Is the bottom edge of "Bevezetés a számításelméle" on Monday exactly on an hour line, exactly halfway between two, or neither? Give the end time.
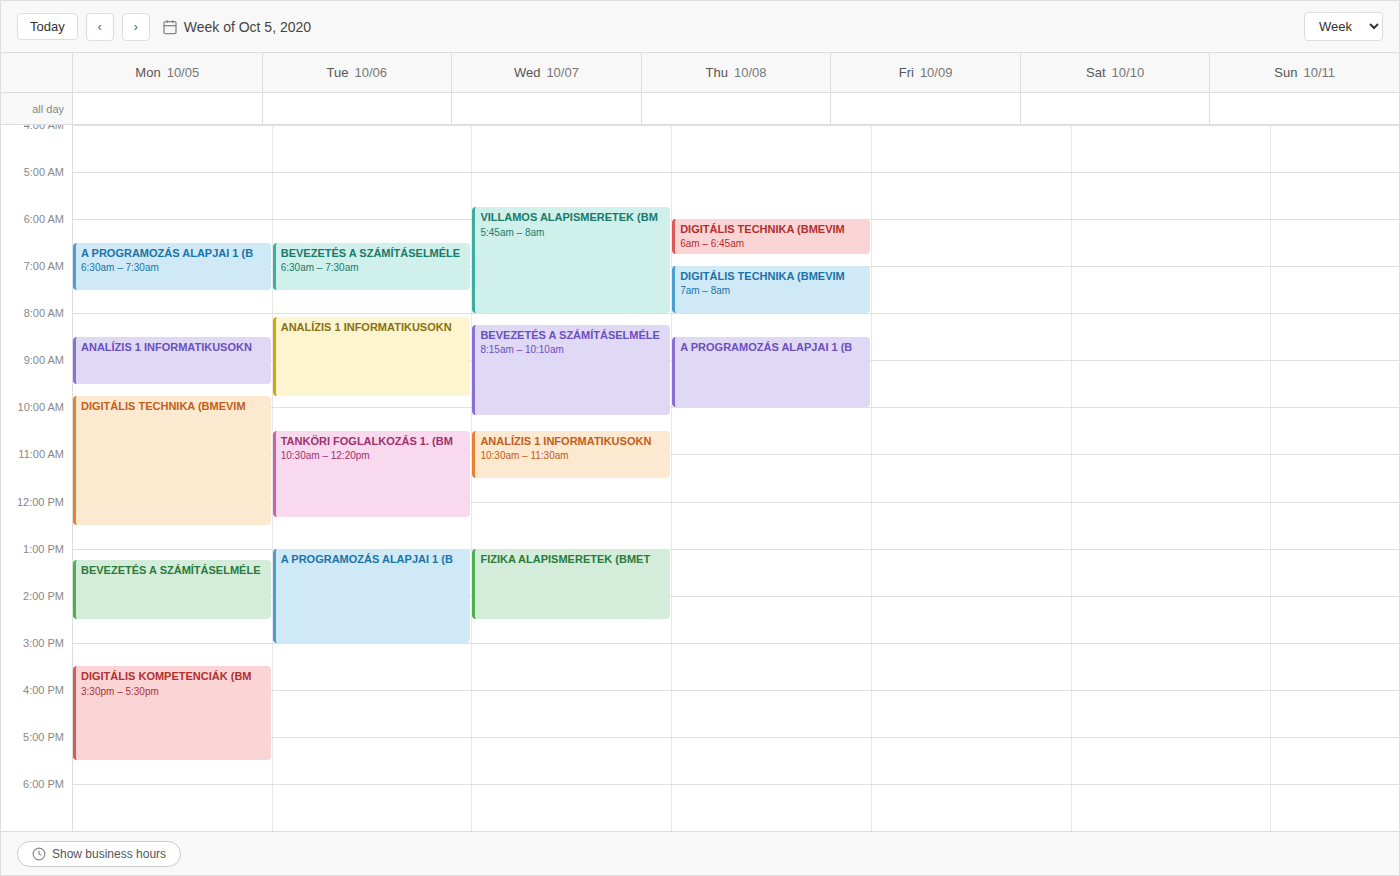
2:30 PM -- halfway between the 2 PM and 3 PM lines.